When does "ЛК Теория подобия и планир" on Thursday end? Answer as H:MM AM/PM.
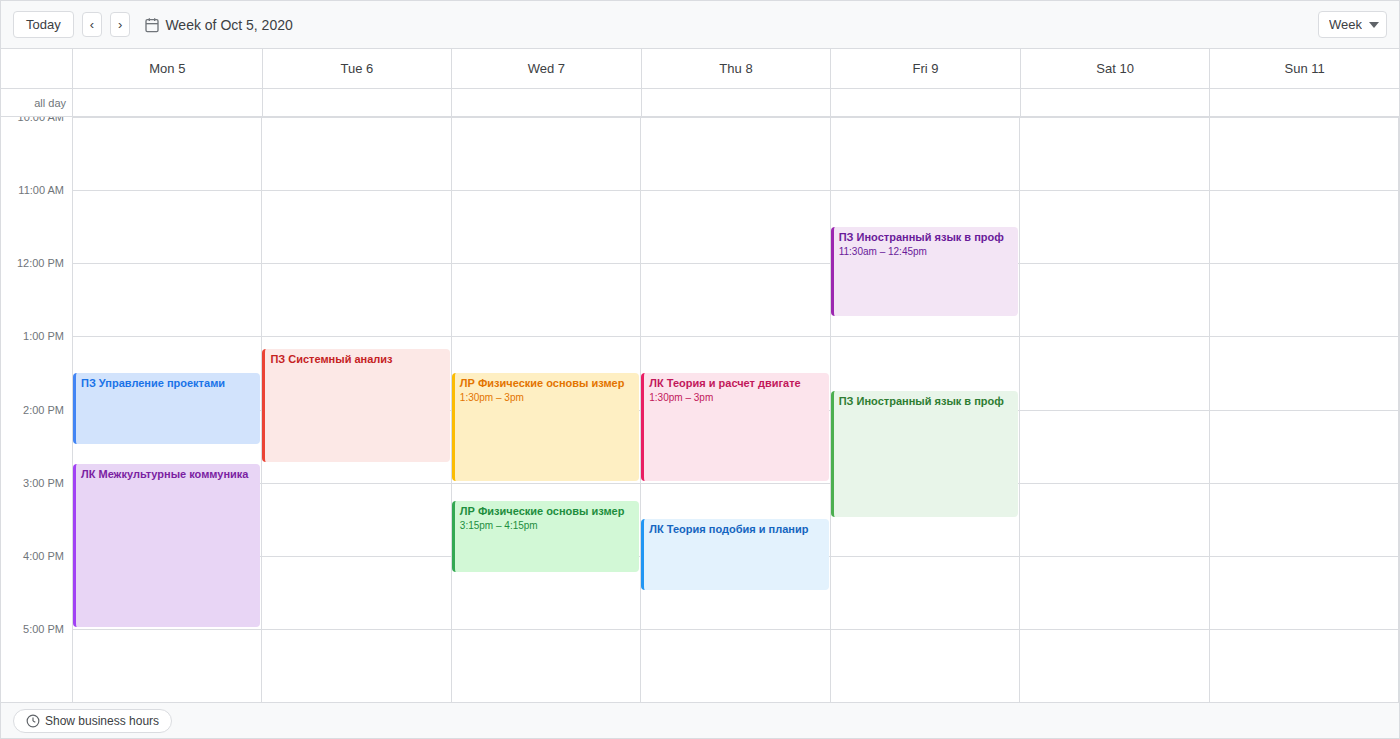
4:30 PM